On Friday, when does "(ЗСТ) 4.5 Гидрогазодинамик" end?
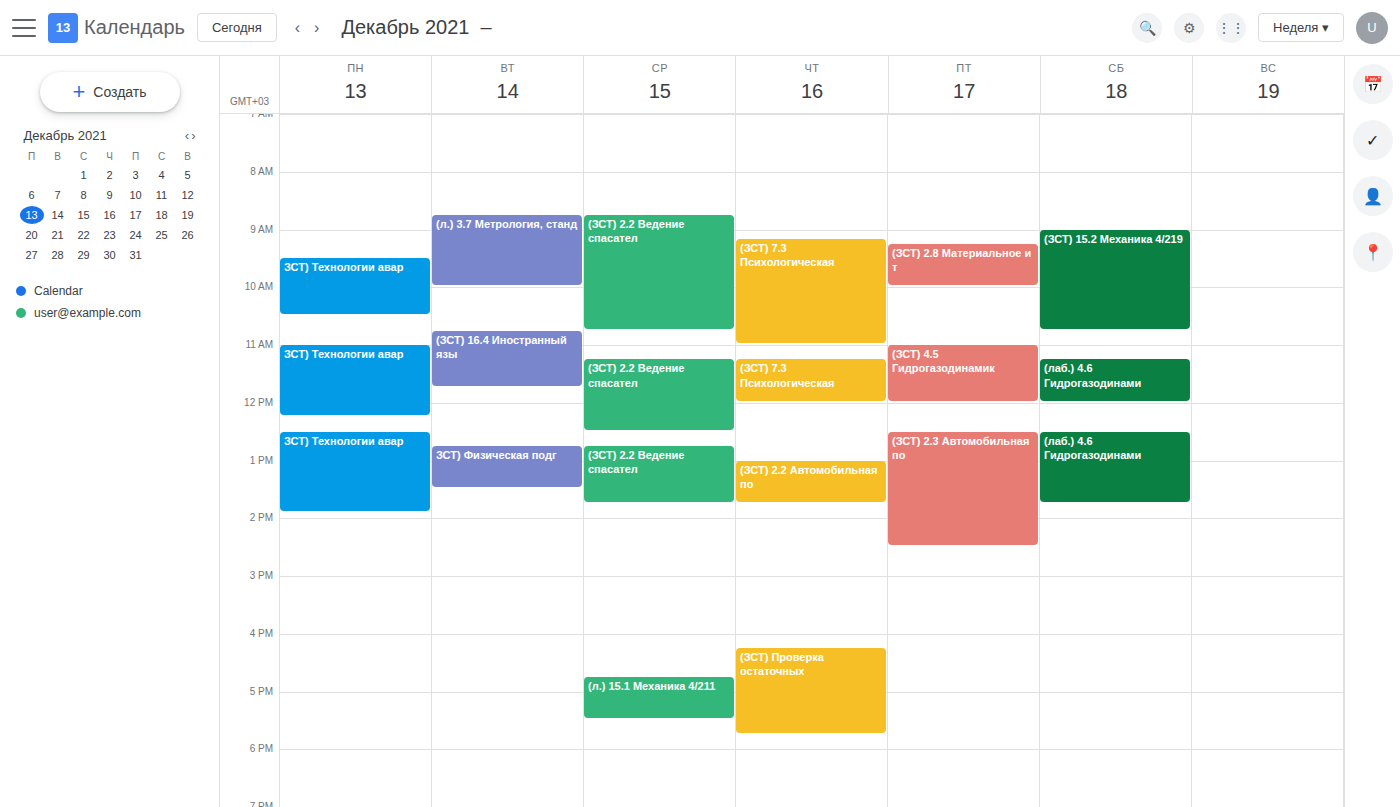
12:00 PM